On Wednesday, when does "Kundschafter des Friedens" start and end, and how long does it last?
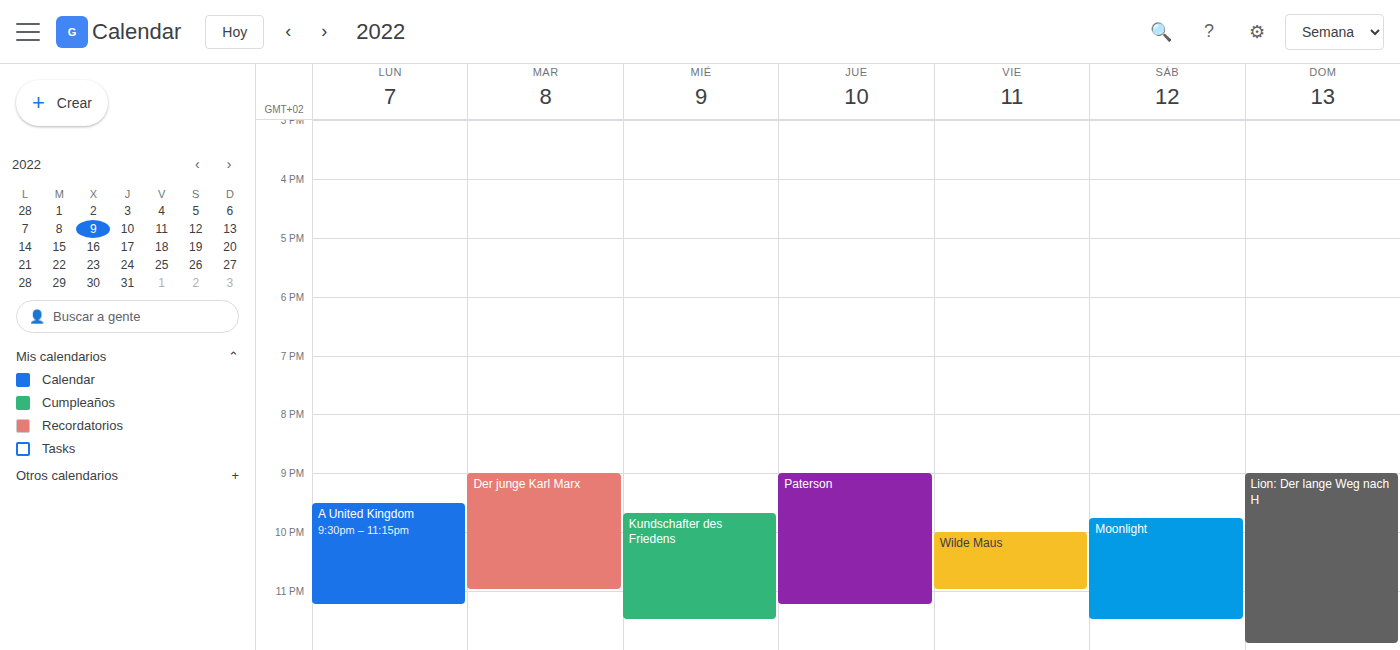
9:40 PM to 11:30 PM, 1 hour 50 minutes